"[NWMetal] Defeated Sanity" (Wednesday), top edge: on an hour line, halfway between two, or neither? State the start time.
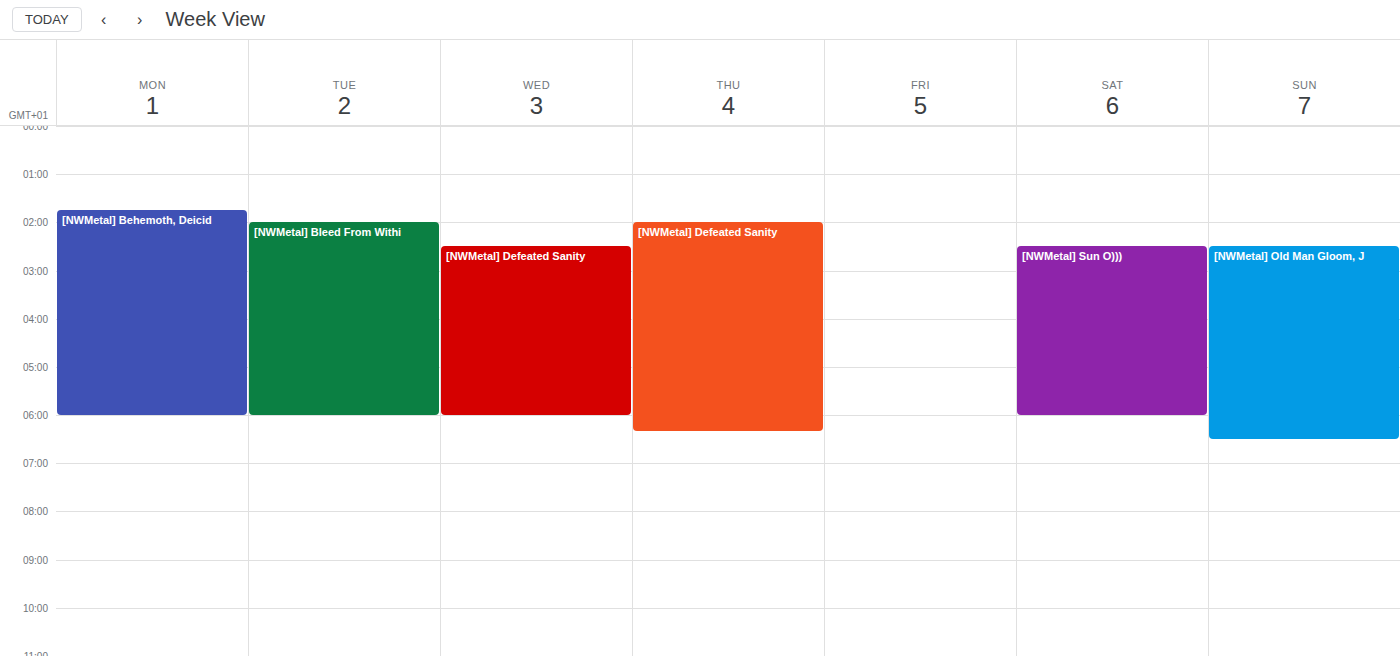
2:30 AM -- halfway between the 2 AM and 3 AM lines.